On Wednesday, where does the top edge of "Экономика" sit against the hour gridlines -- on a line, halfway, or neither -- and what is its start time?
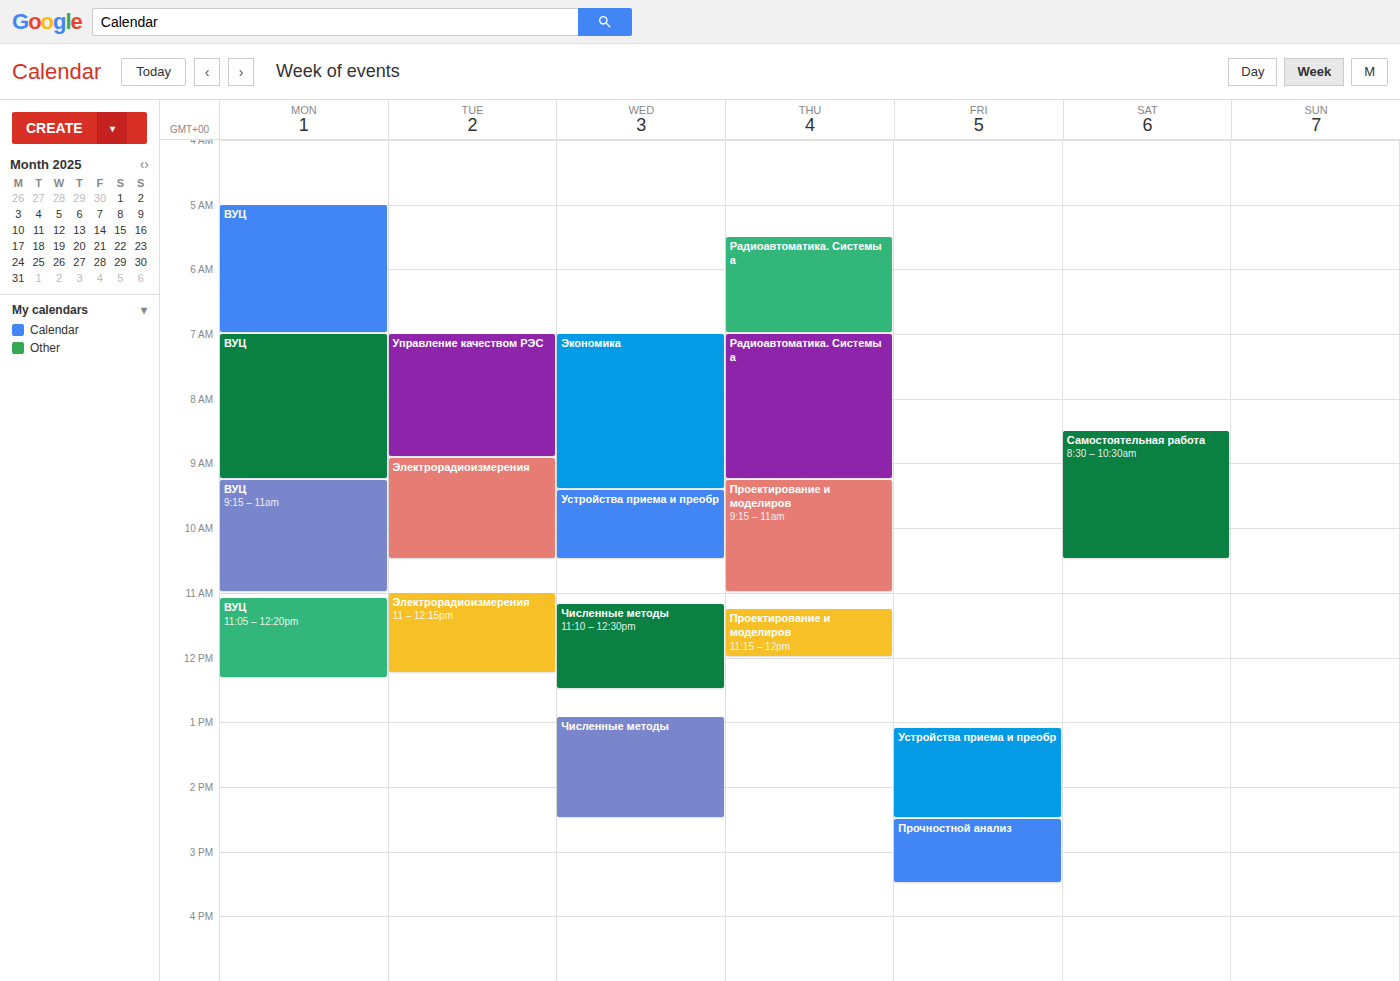
7:00 AM -- exactly on the 7 AM line.